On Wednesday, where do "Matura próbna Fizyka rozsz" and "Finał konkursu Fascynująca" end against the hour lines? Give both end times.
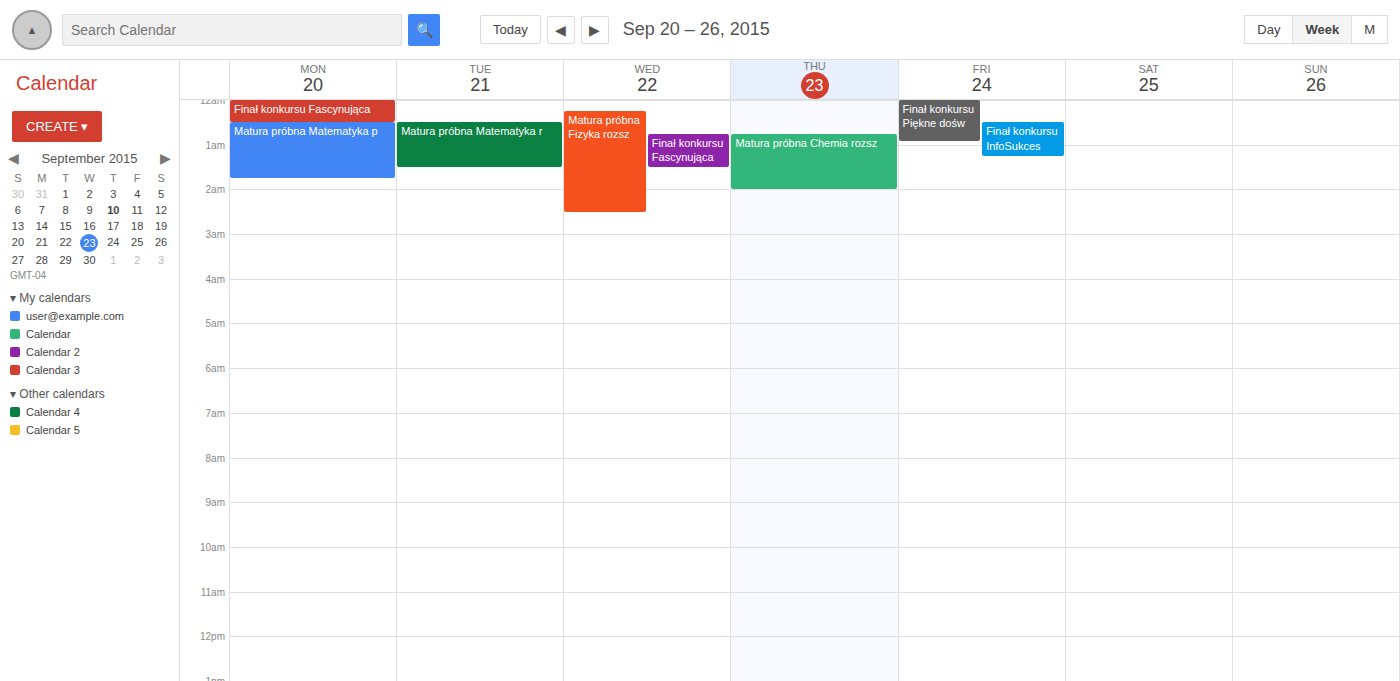
"Matura próbna Fizyka rozsz": 2:30 AM, halfway between the 2 AM and 3 AM lines. "Finał konkursu Fascynująca": 1:30 AM, halfway between the 1 AM and 2 AM lines.